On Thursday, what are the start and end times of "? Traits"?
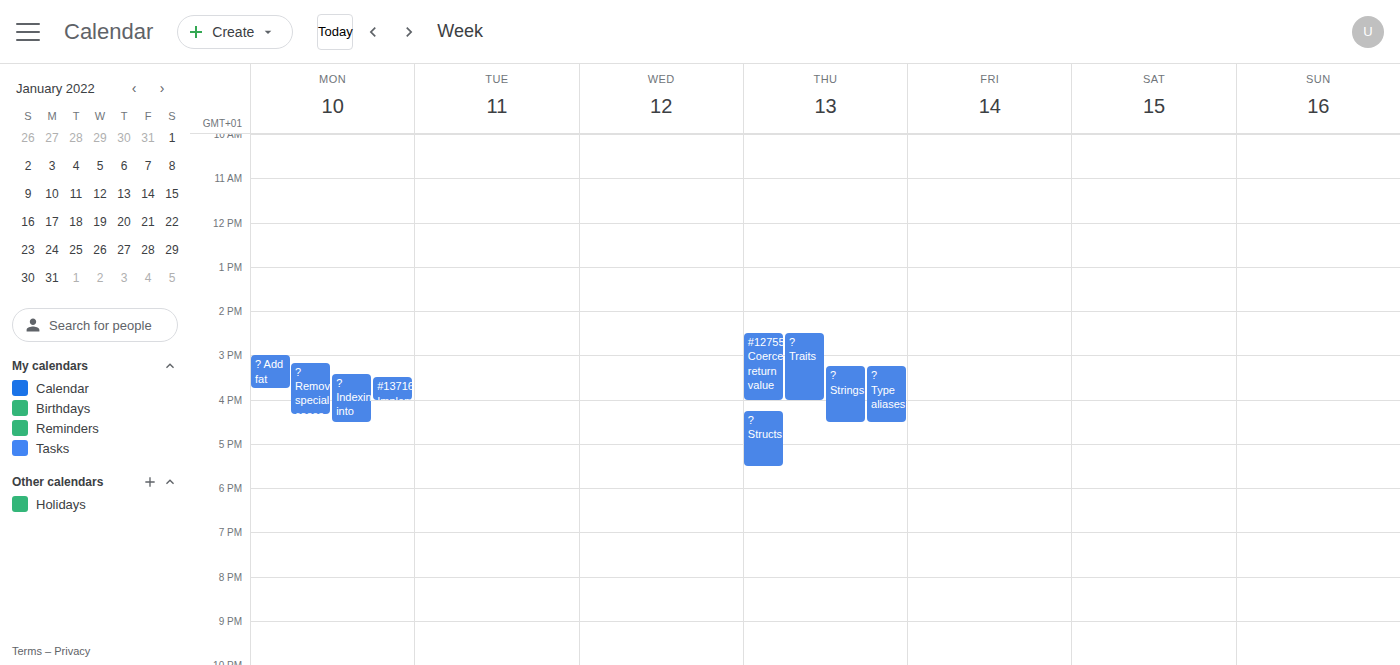
2:30 PM to 4:00 PM